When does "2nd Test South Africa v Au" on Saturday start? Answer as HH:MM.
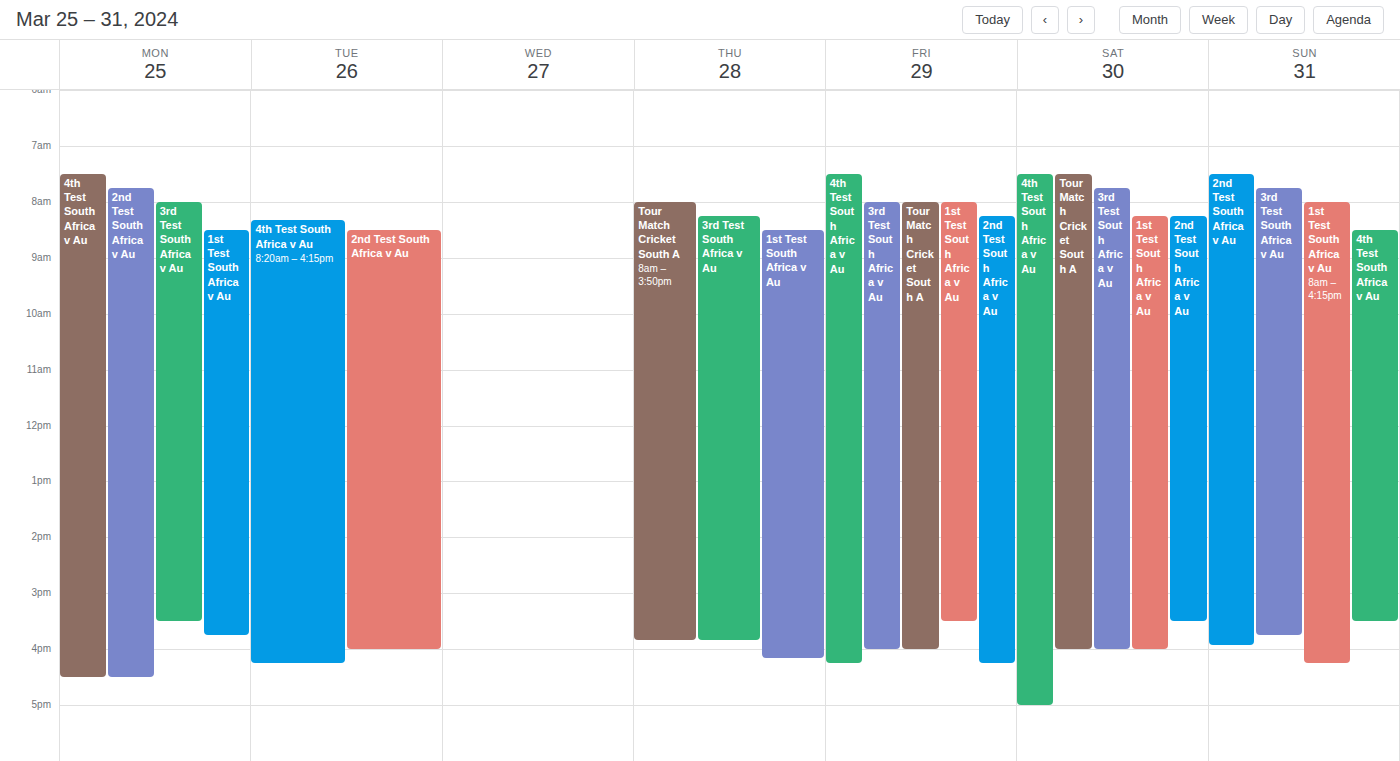
08:15